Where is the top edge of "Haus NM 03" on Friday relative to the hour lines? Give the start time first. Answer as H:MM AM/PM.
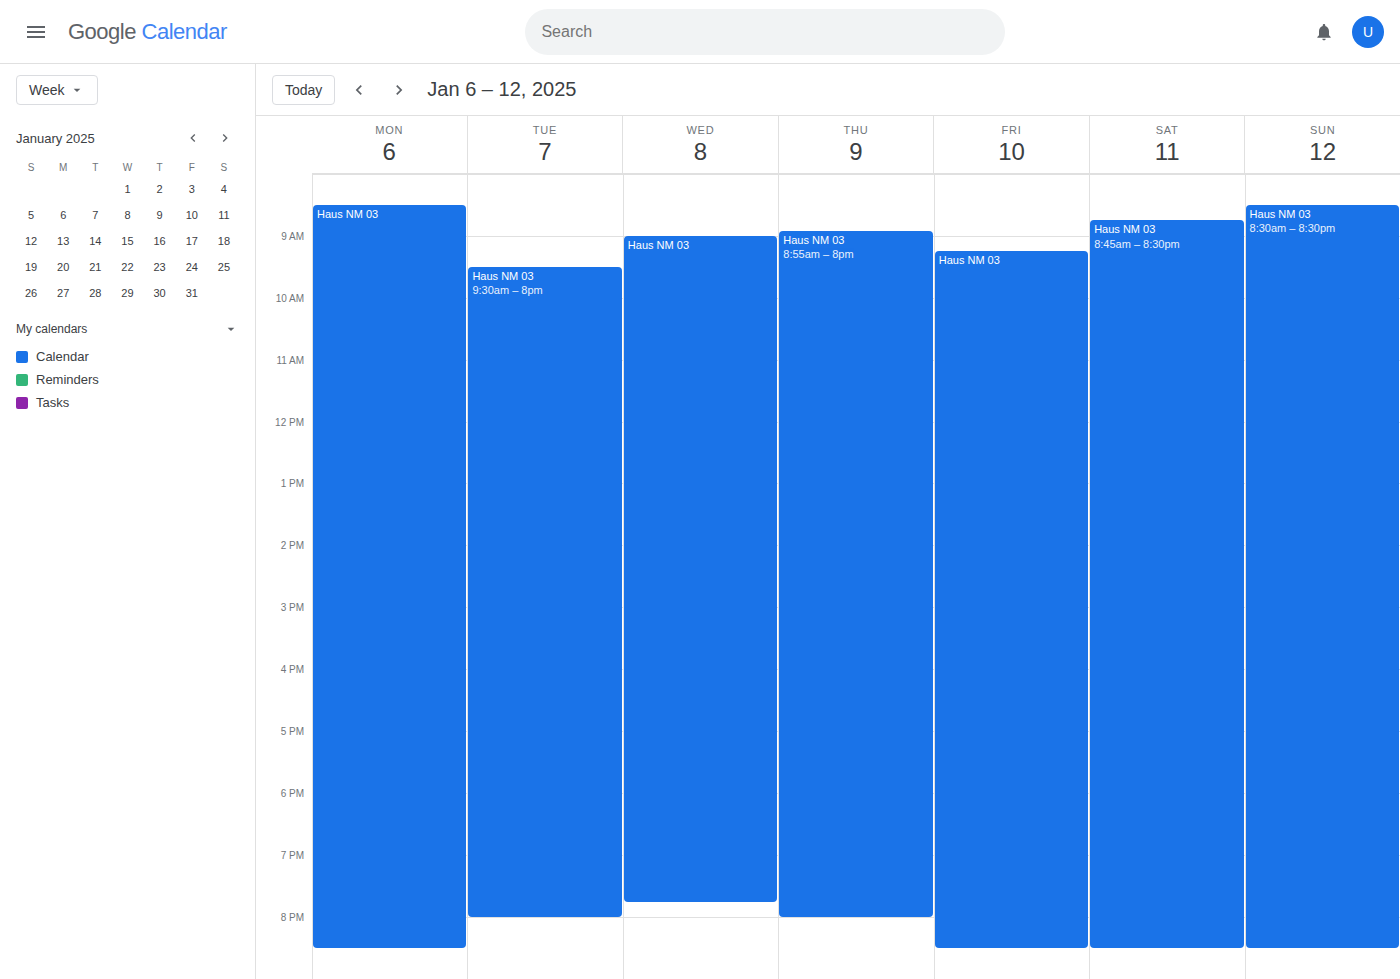
9:15 AM -- neither: a quarter of the way from the 9 AM line to the 10 AM line.